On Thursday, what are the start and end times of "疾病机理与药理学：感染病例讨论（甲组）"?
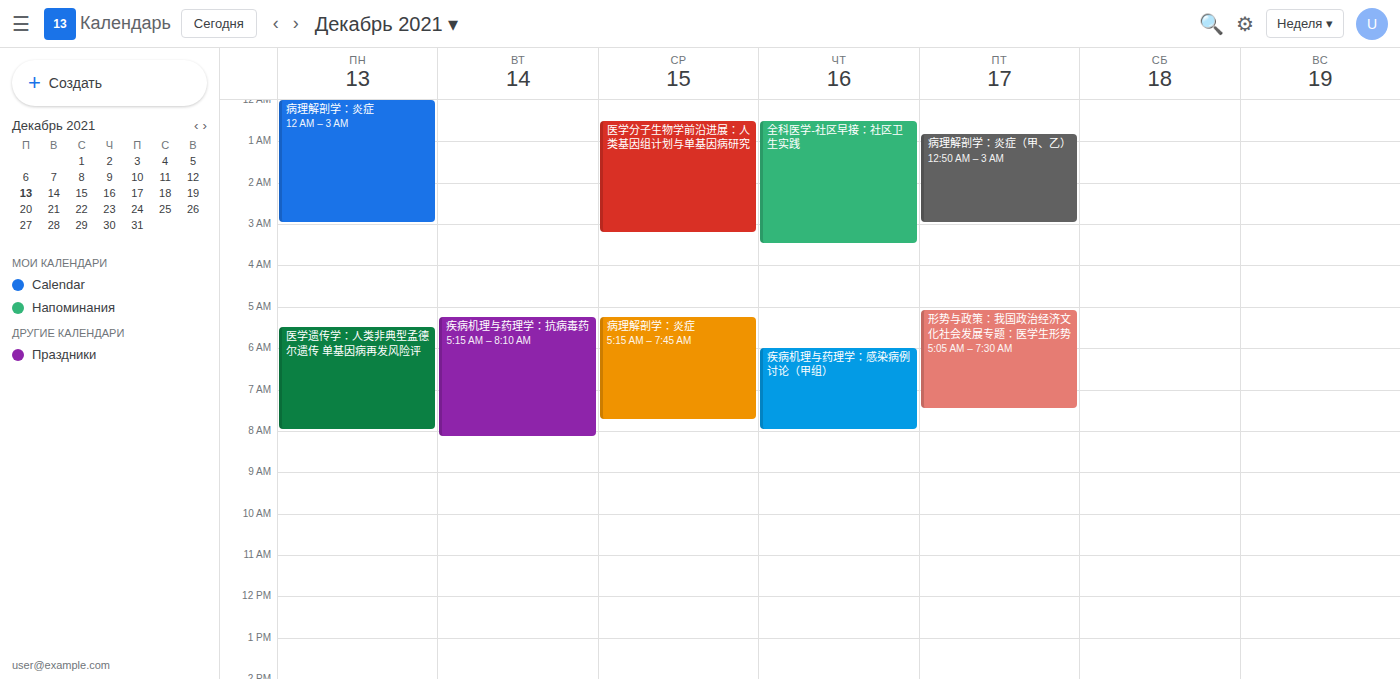
6:00 AM to 8:00 AM